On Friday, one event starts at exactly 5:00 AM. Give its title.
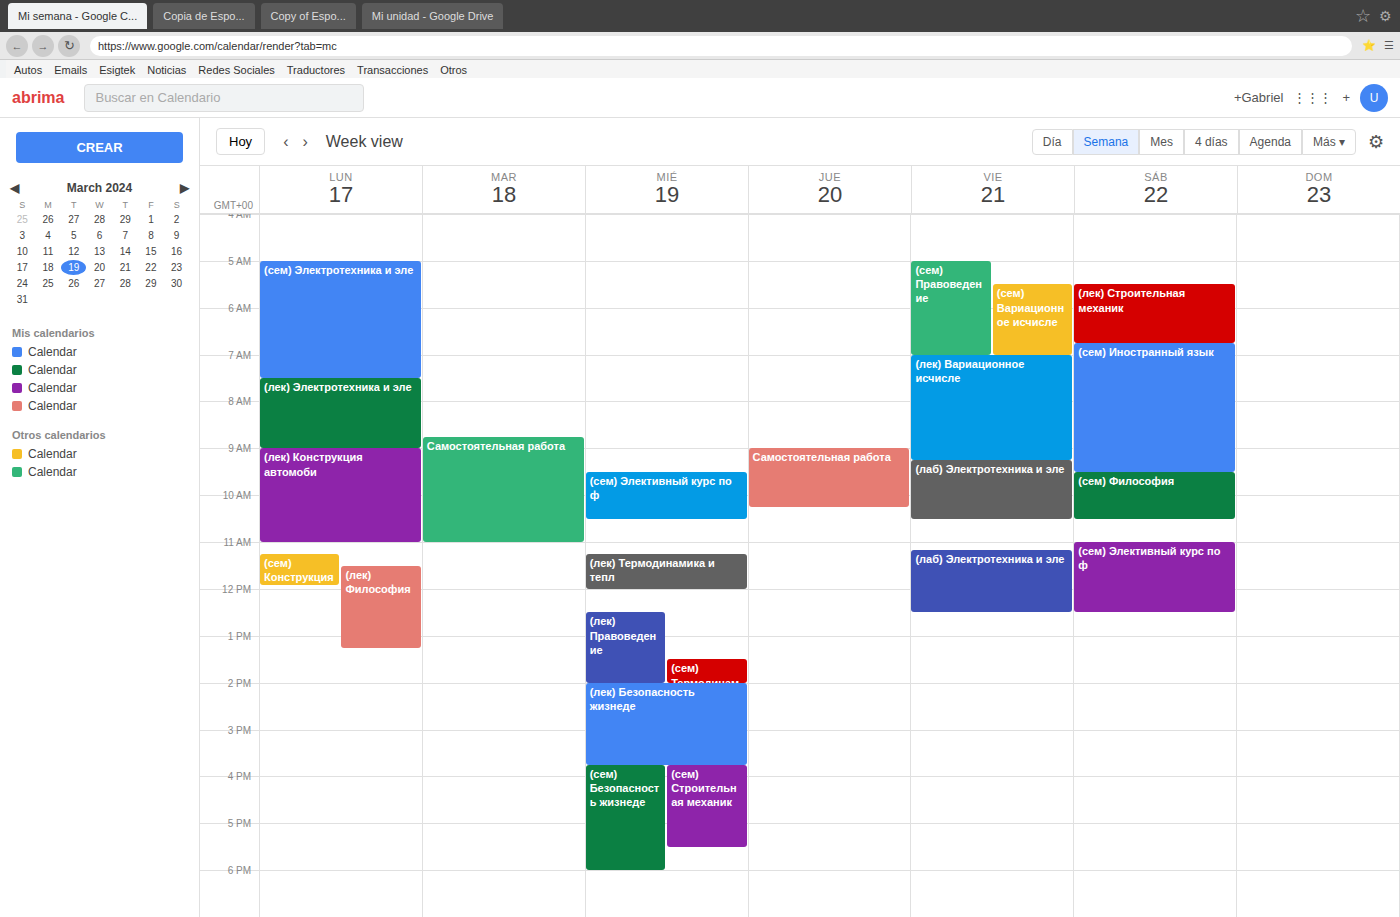
"(сем) Правоведение"